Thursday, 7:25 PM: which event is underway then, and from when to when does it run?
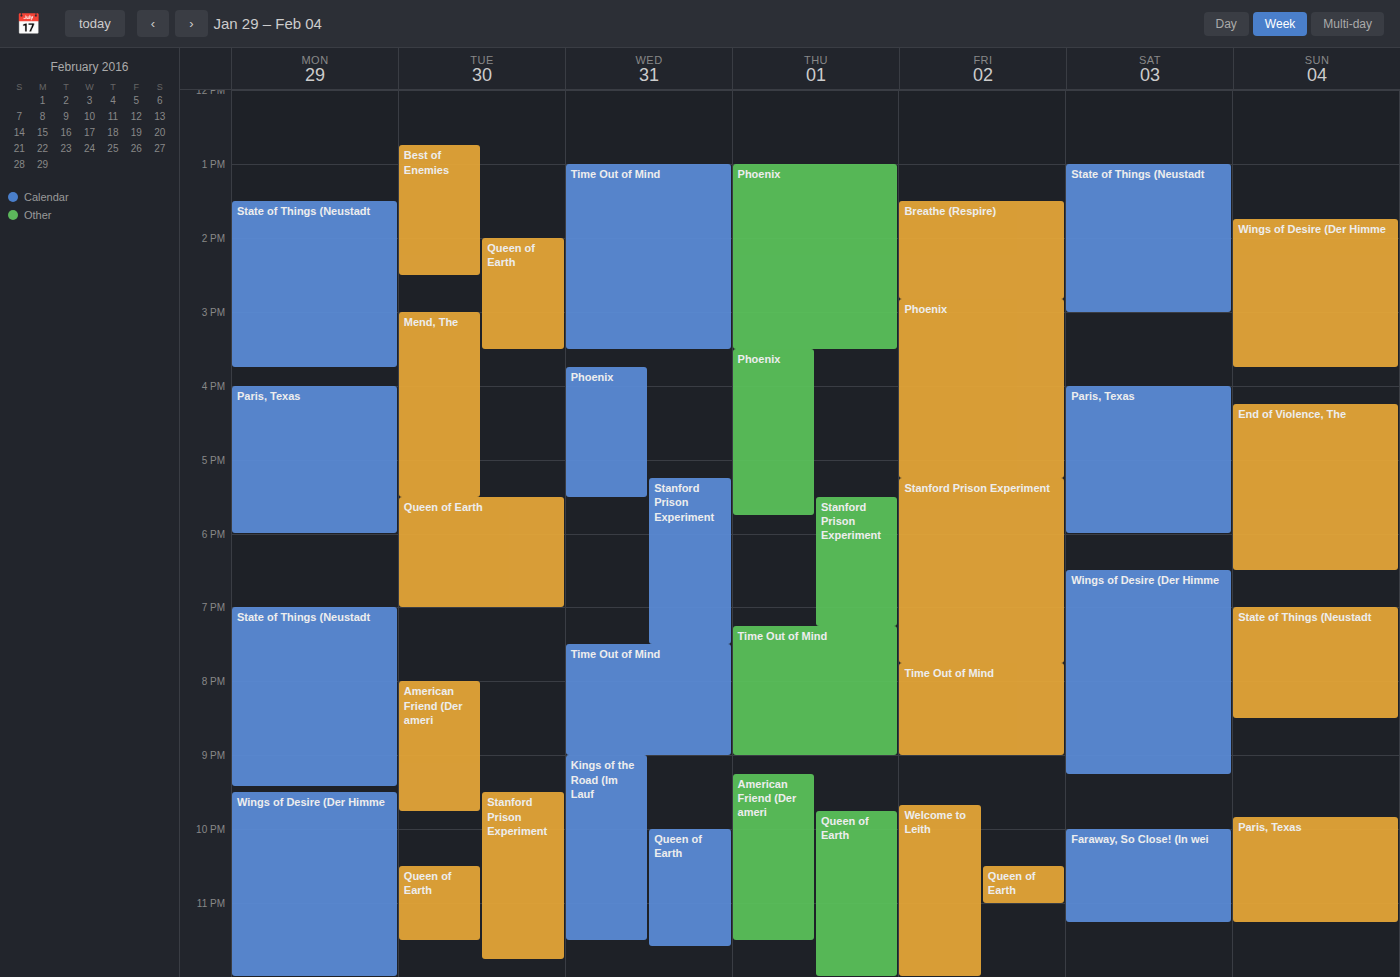
"Time Out of Mind", 7:15 PM to 9:00 PM